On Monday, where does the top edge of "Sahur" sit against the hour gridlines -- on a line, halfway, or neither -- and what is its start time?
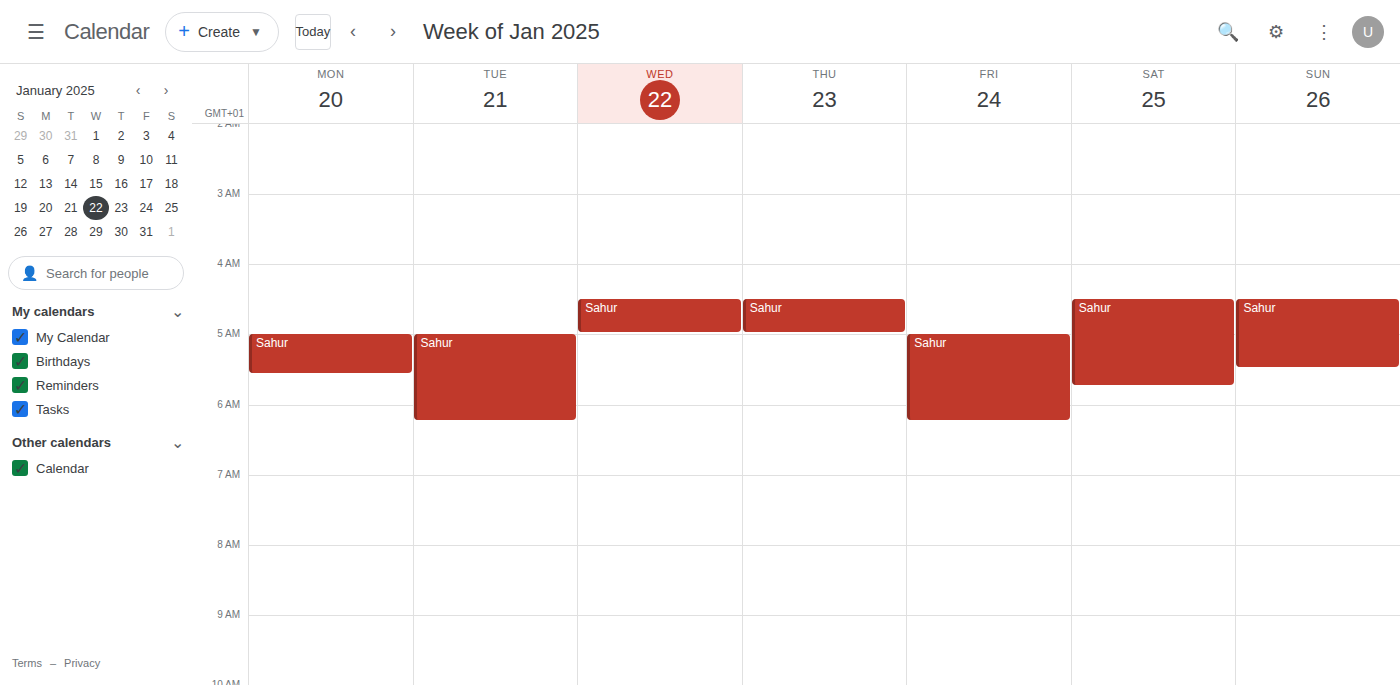
5:00 AM -- exactly on the 5 AM line.